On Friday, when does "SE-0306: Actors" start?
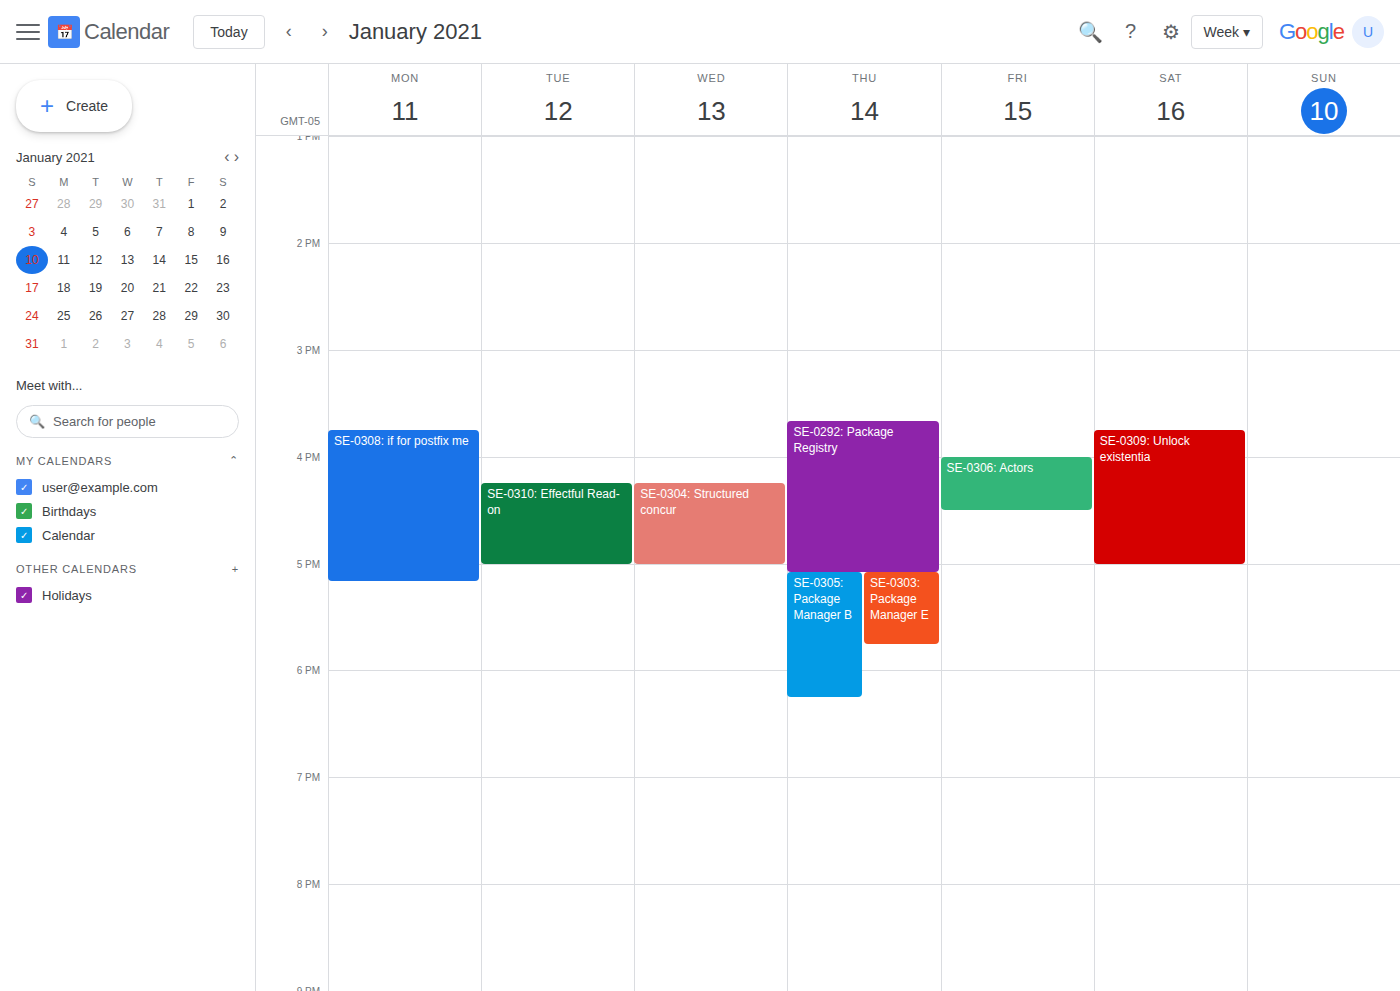
4:00 PM